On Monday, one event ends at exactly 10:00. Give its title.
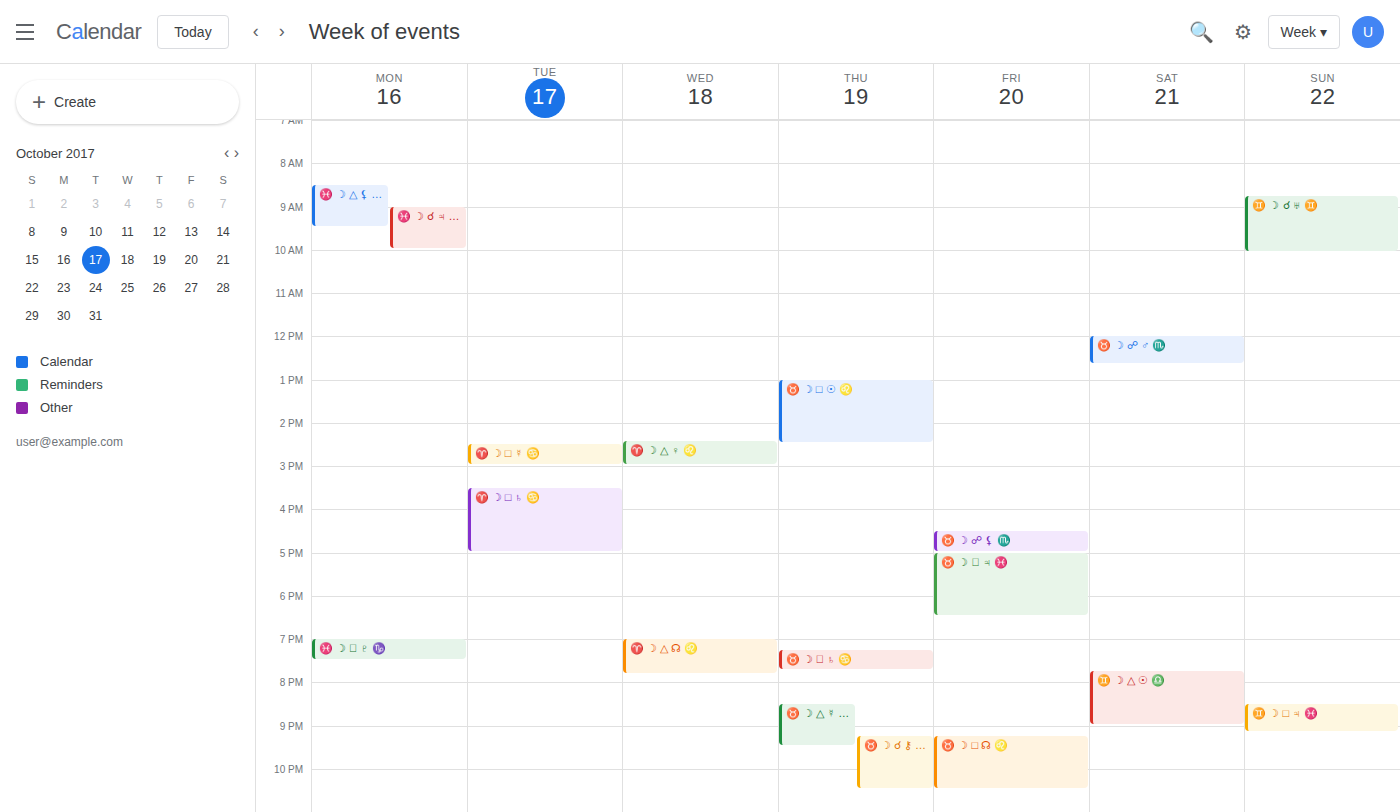
"♓️ ☽ ☌ ♃ ♓️"